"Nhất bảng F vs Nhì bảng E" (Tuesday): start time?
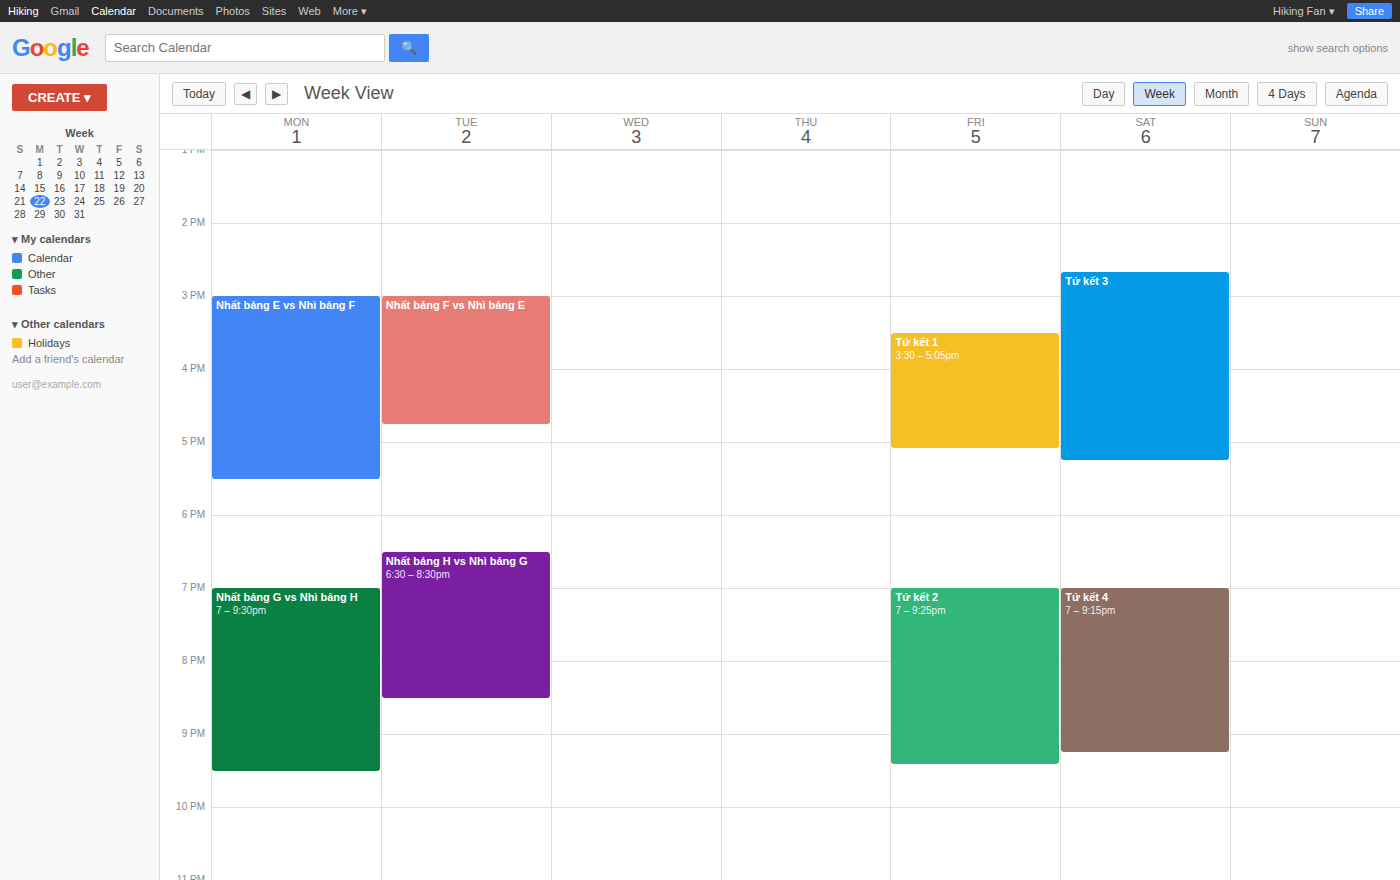
3:00 PM